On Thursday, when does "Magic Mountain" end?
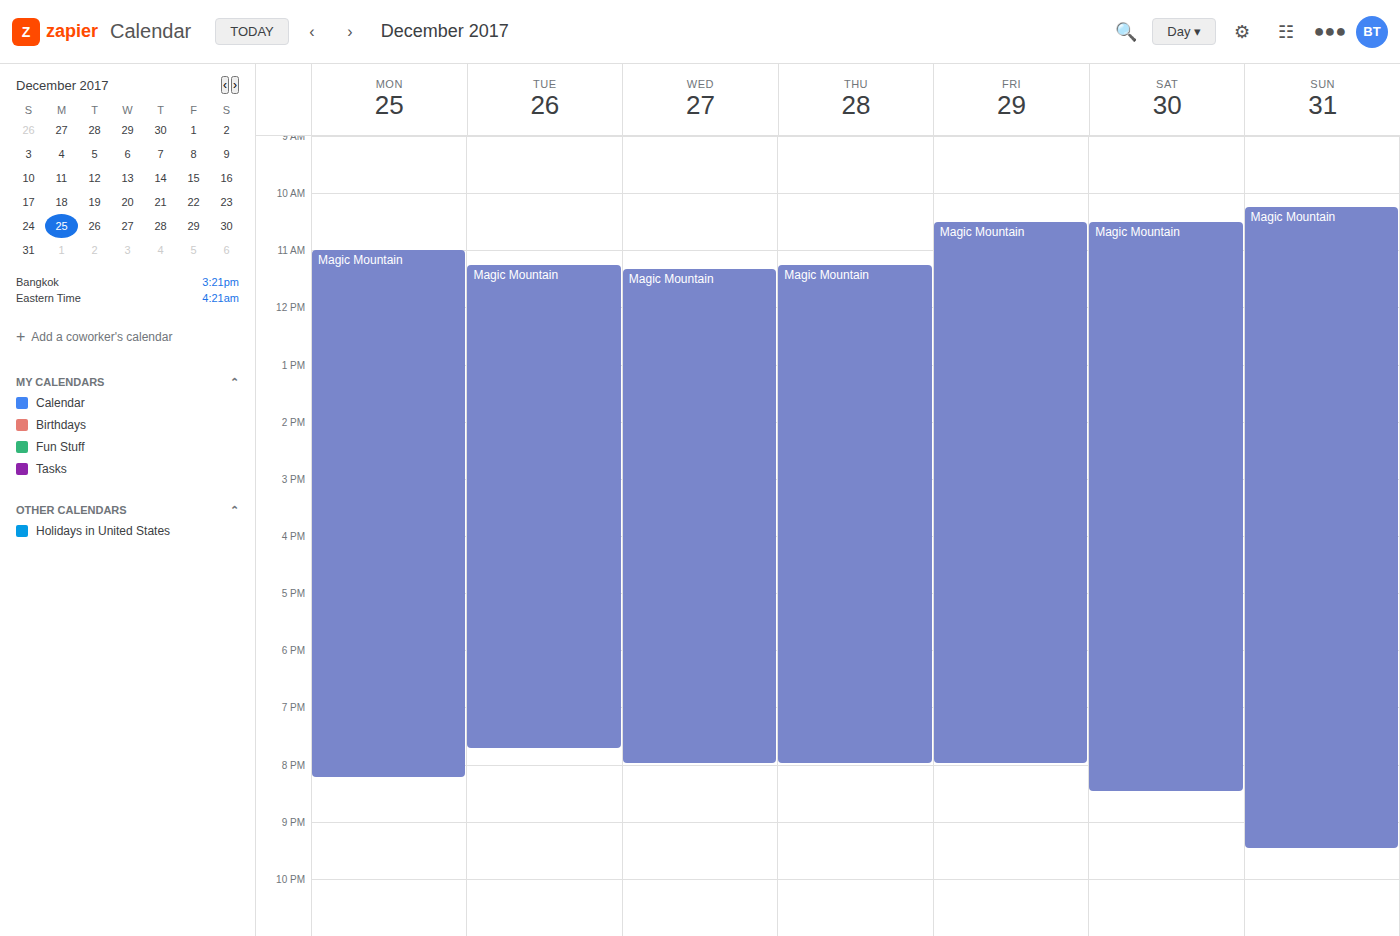
8:00 PM